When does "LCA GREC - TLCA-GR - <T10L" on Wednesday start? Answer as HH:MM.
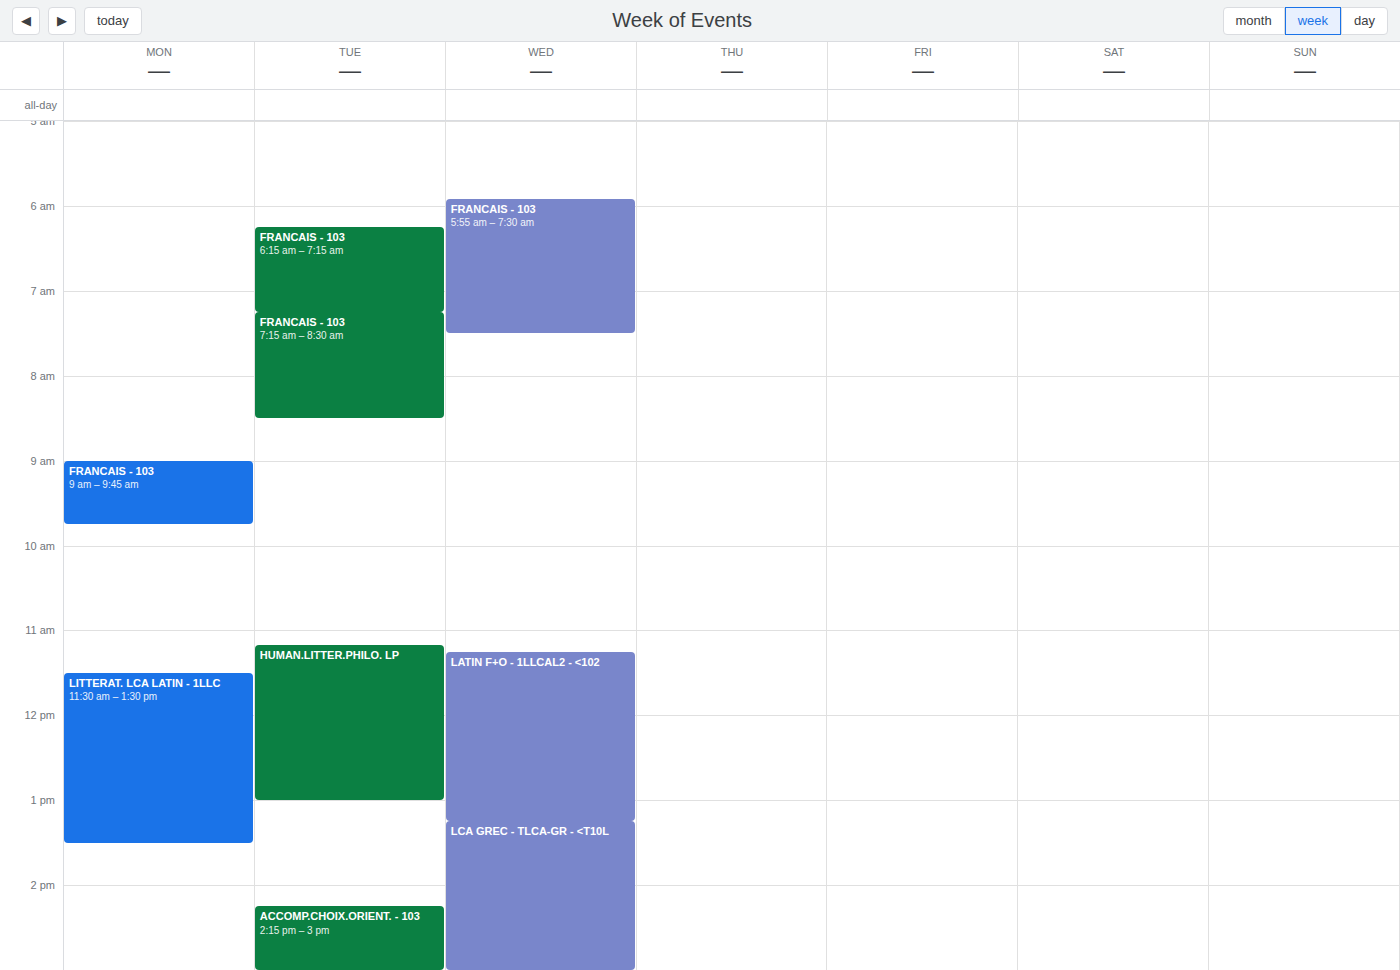
13:15